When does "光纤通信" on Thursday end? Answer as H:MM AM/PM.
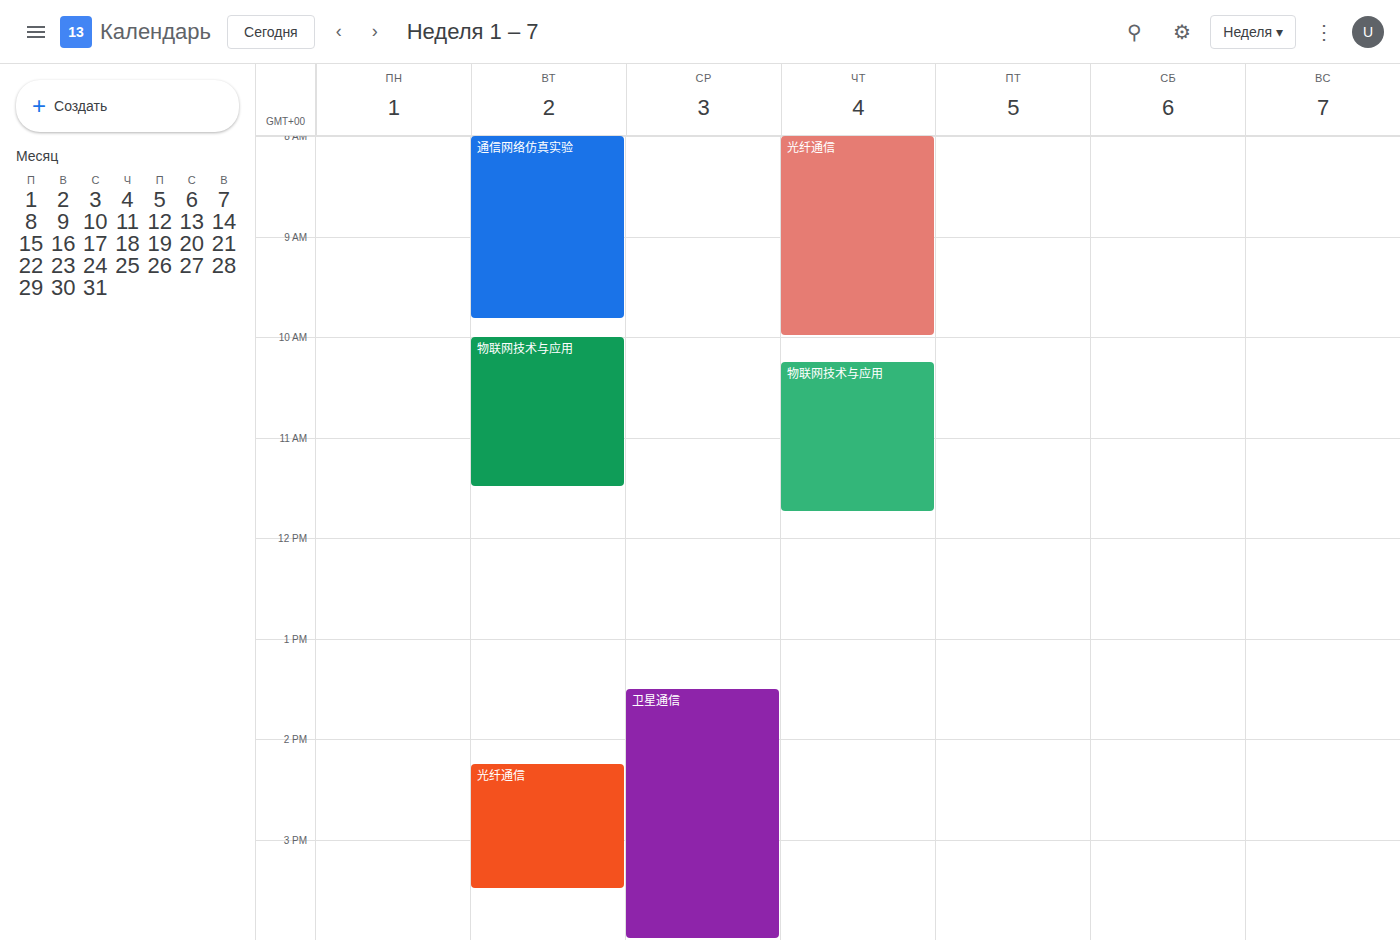
10:00 AM